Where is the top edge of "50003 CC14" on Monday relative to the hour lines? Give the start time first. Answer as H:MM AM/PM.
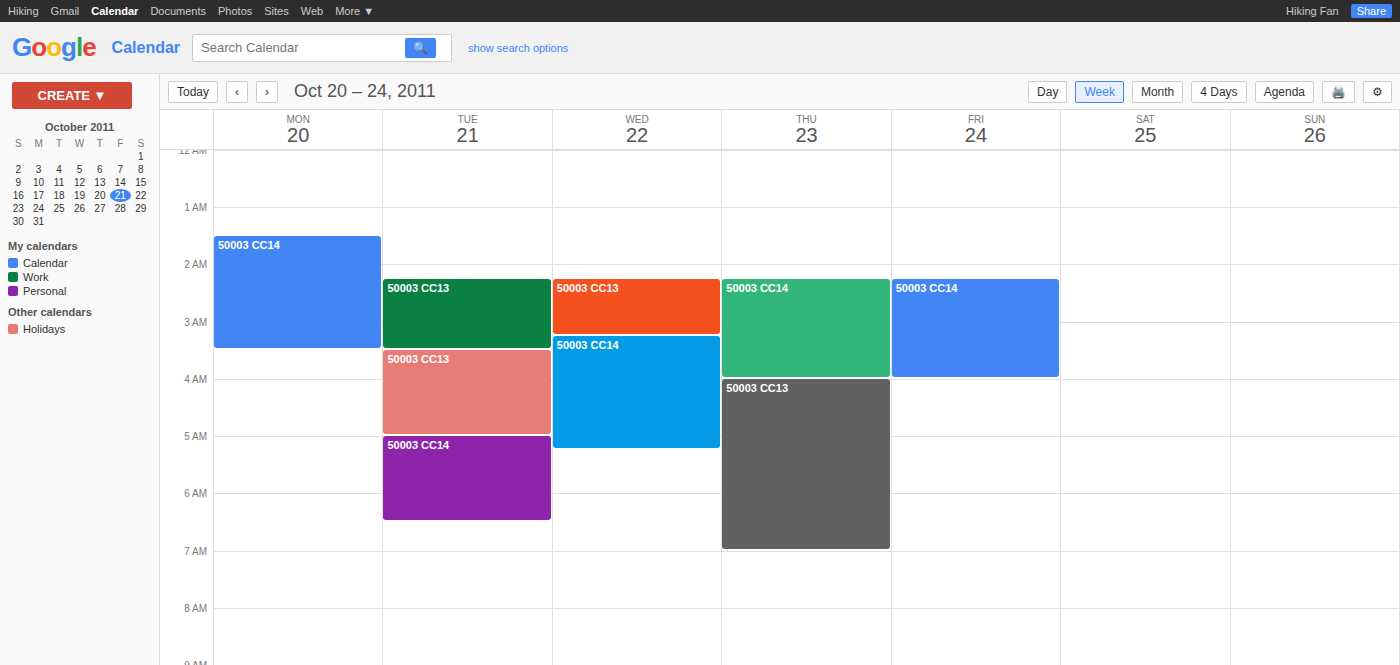
1:30 AM -- halfway between the 1 AM and 2 AM lines.